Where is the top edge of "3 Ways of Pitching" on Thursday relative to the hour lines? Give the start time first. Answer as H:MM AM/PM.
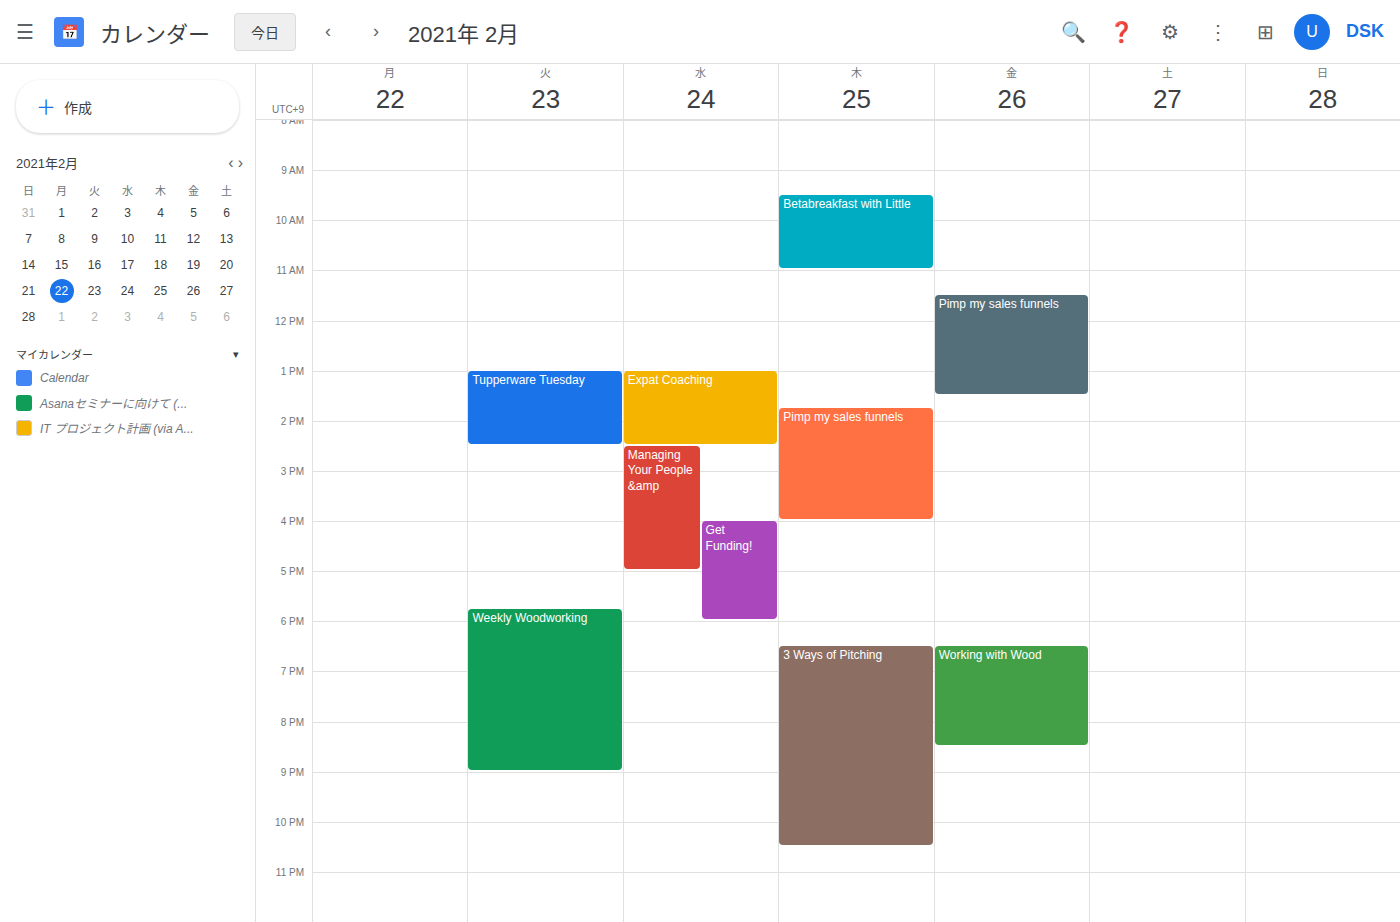
6:30 PM -- halfway between the 6 PM and 7 PM lines.